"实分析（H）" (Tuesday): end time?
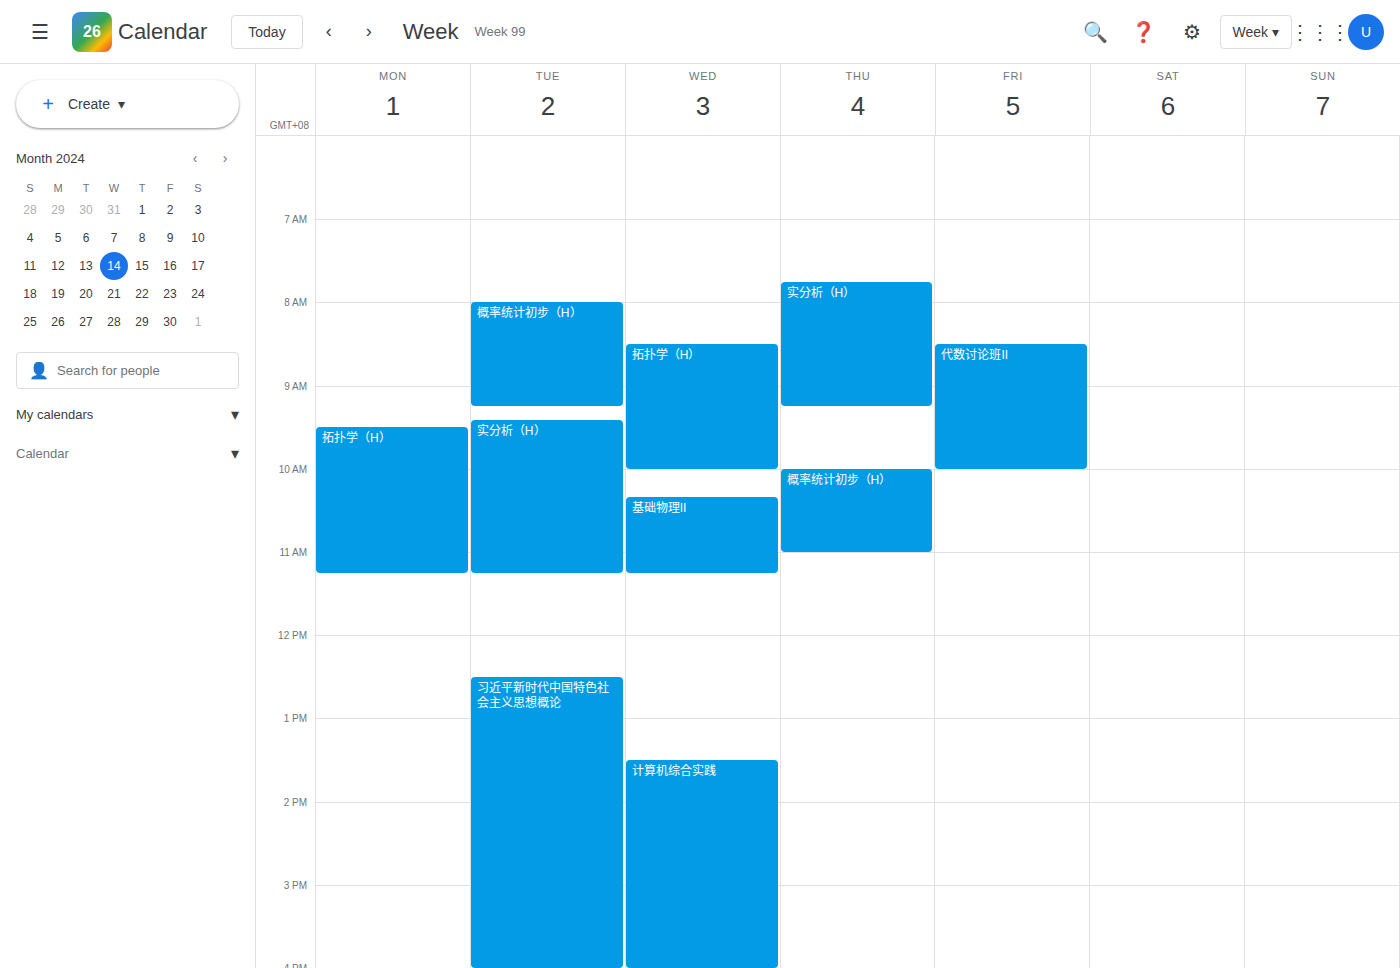
11:15 AM